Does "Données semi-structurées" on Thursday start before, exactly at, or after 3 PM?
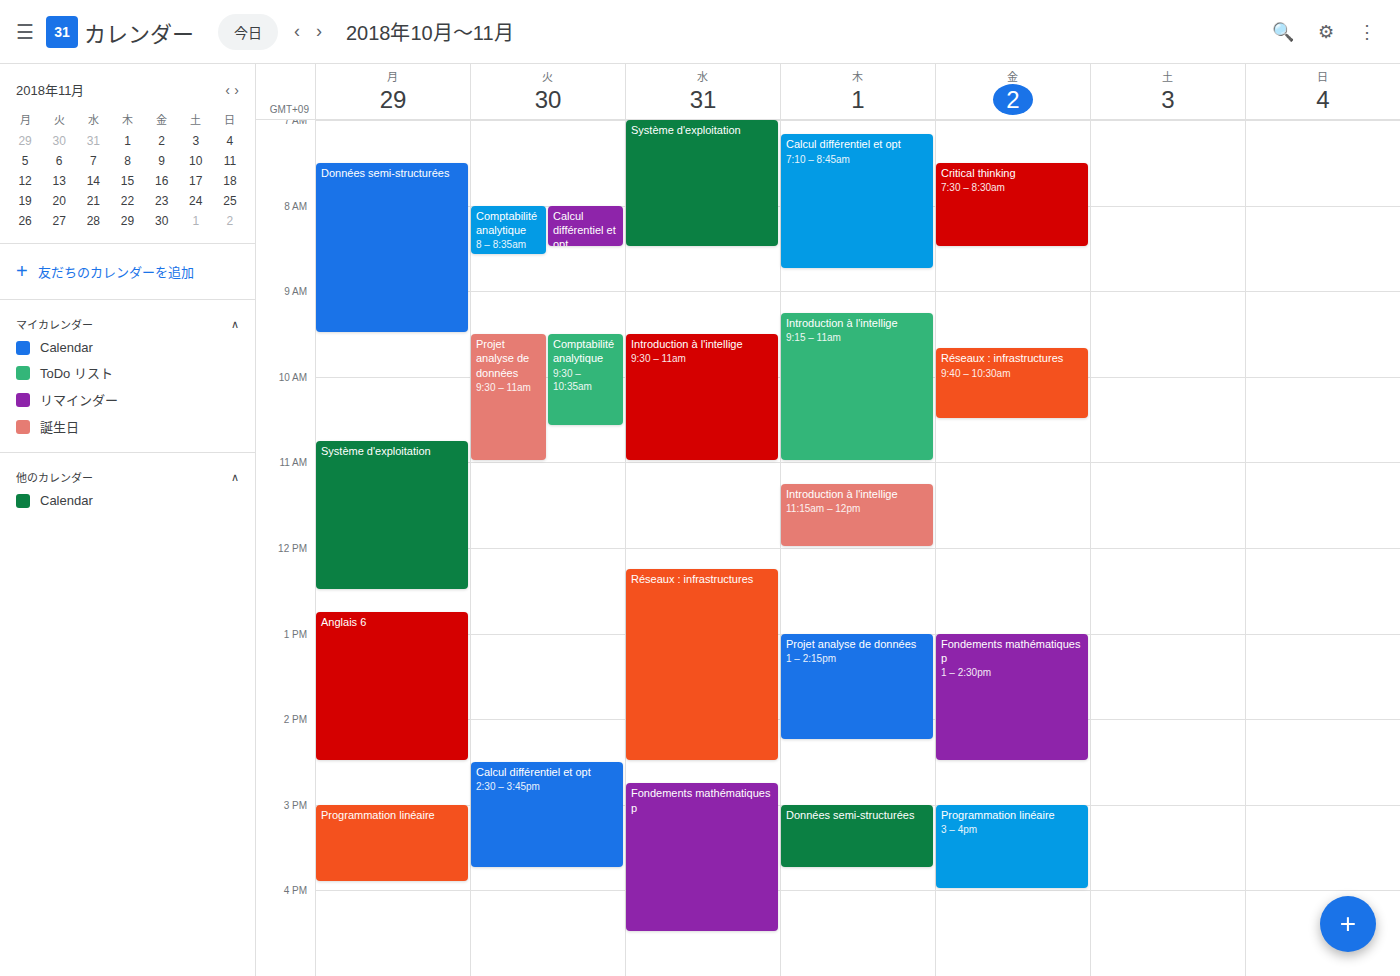
3:00 PM -- exactly at 3 PM, on the 3 PM line.